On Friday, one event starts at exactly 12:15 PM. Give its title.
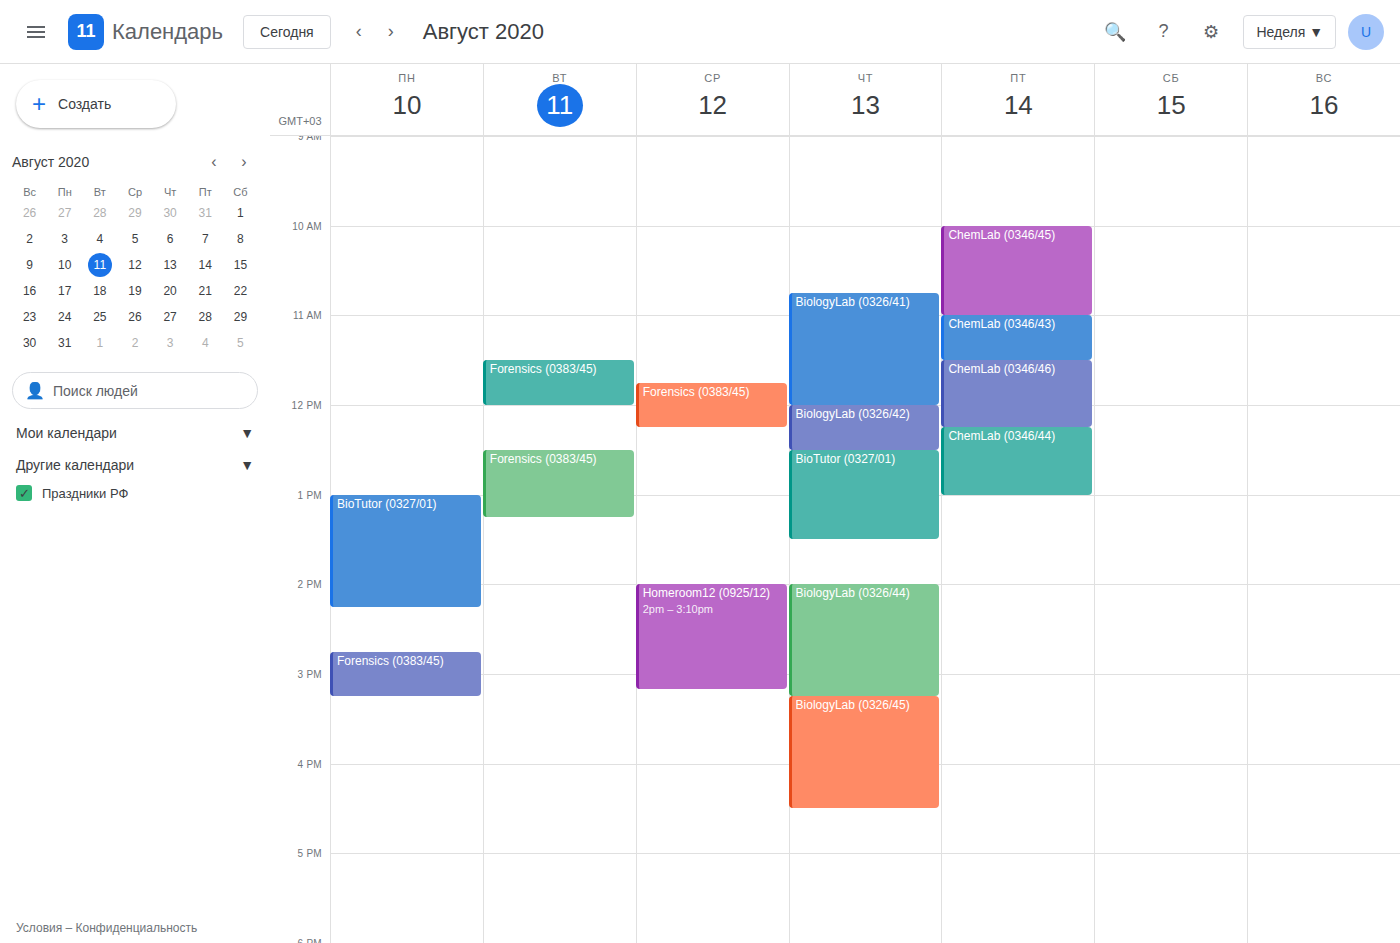
"ChemLab (0346/44)"